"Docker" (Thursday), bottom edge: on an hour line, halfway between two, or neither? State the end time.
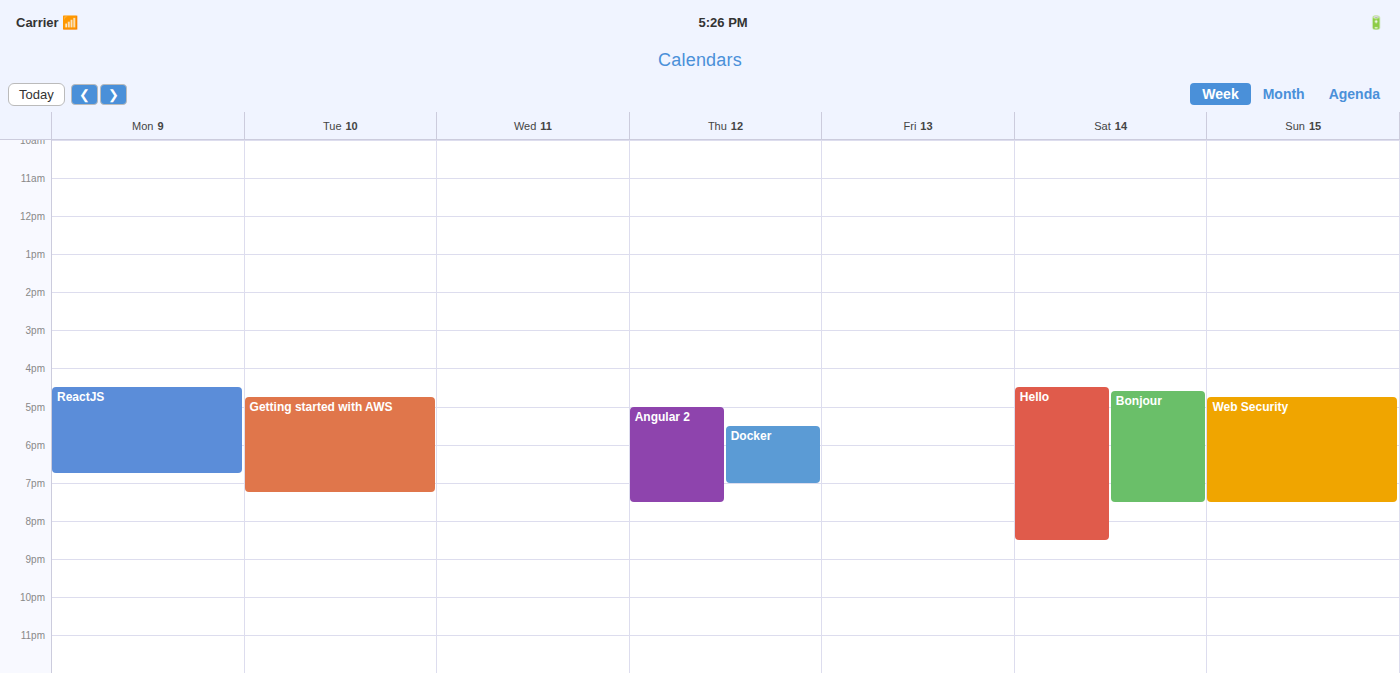
7:00 PM -- exactly on the 7 PM line.